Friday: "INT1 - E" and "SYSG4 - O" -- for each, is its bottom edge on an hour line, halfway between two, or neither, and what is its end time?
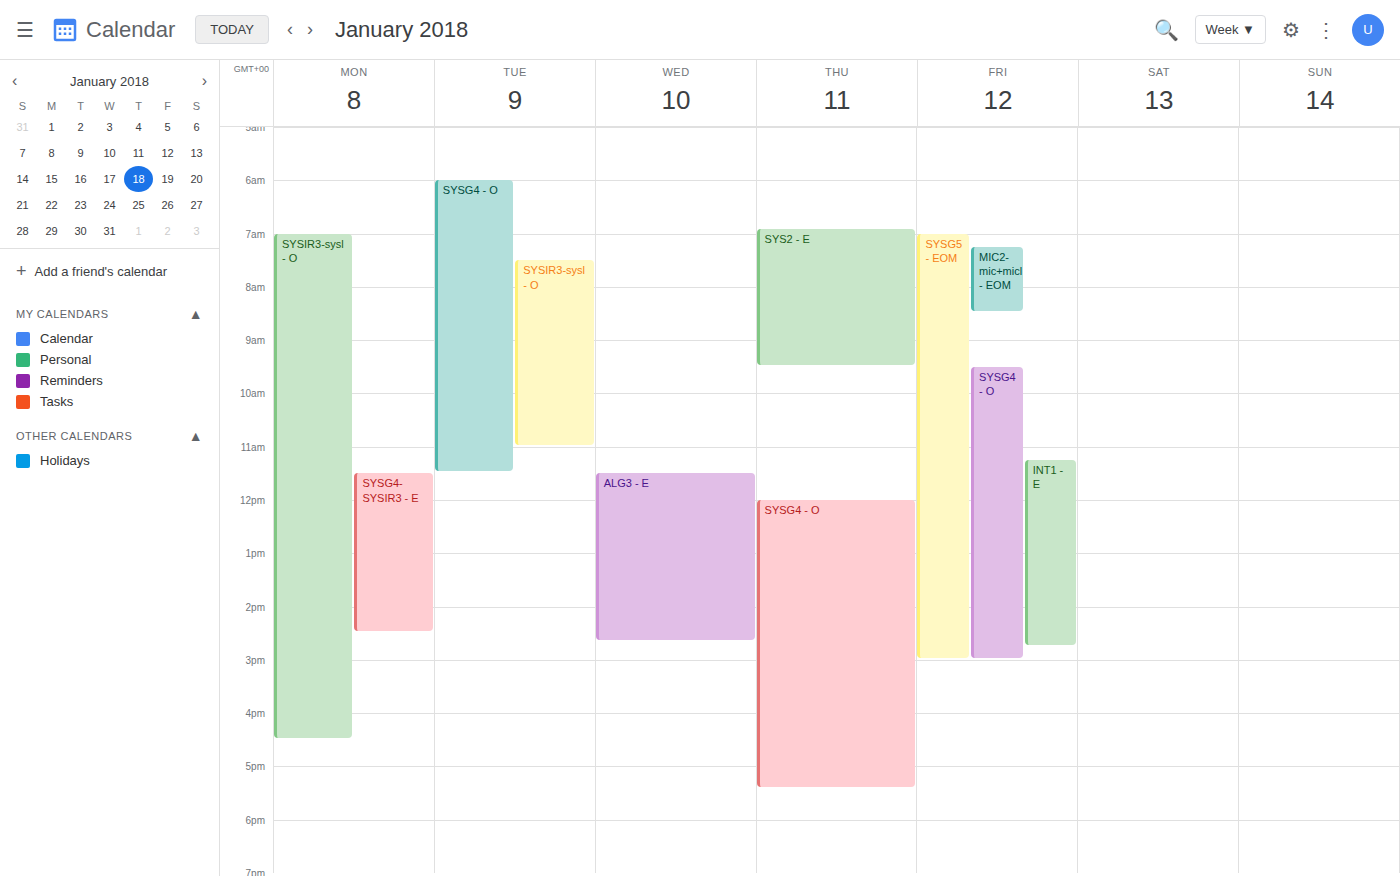
"INT1 - E": 2:45 PM, neither: three quarters of the way from the 2 PM line to the 3 PM line. "SYSG4 - O": 3:00 PM, exactly on the 3 PM line.